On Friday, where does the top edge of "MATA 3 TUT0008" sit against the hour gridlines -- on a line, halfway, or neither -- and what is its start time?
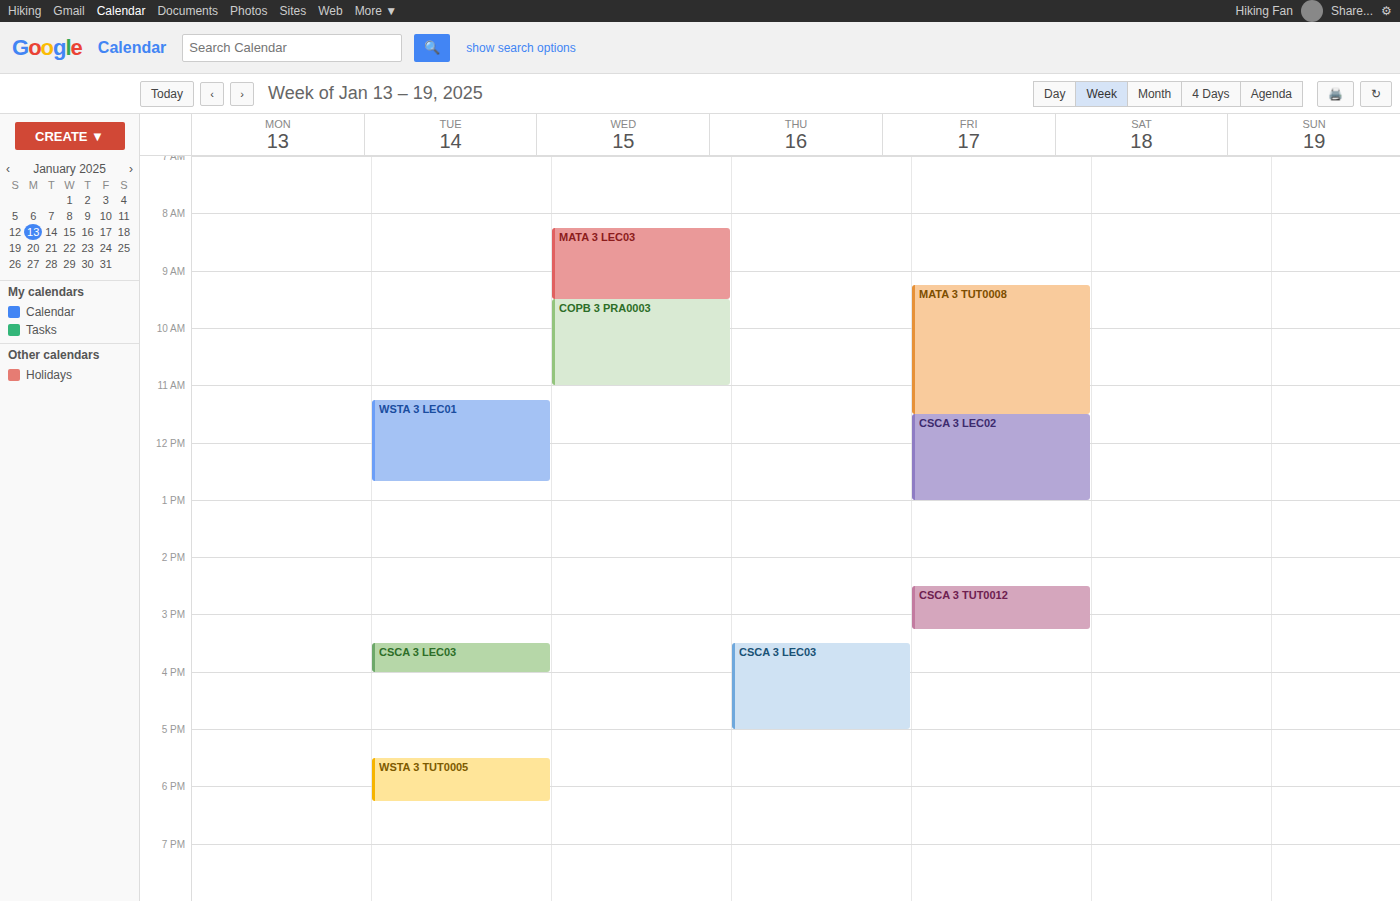
09:15 -- neither: a quarter of the way from the 09:00 line to the 10:00 line.